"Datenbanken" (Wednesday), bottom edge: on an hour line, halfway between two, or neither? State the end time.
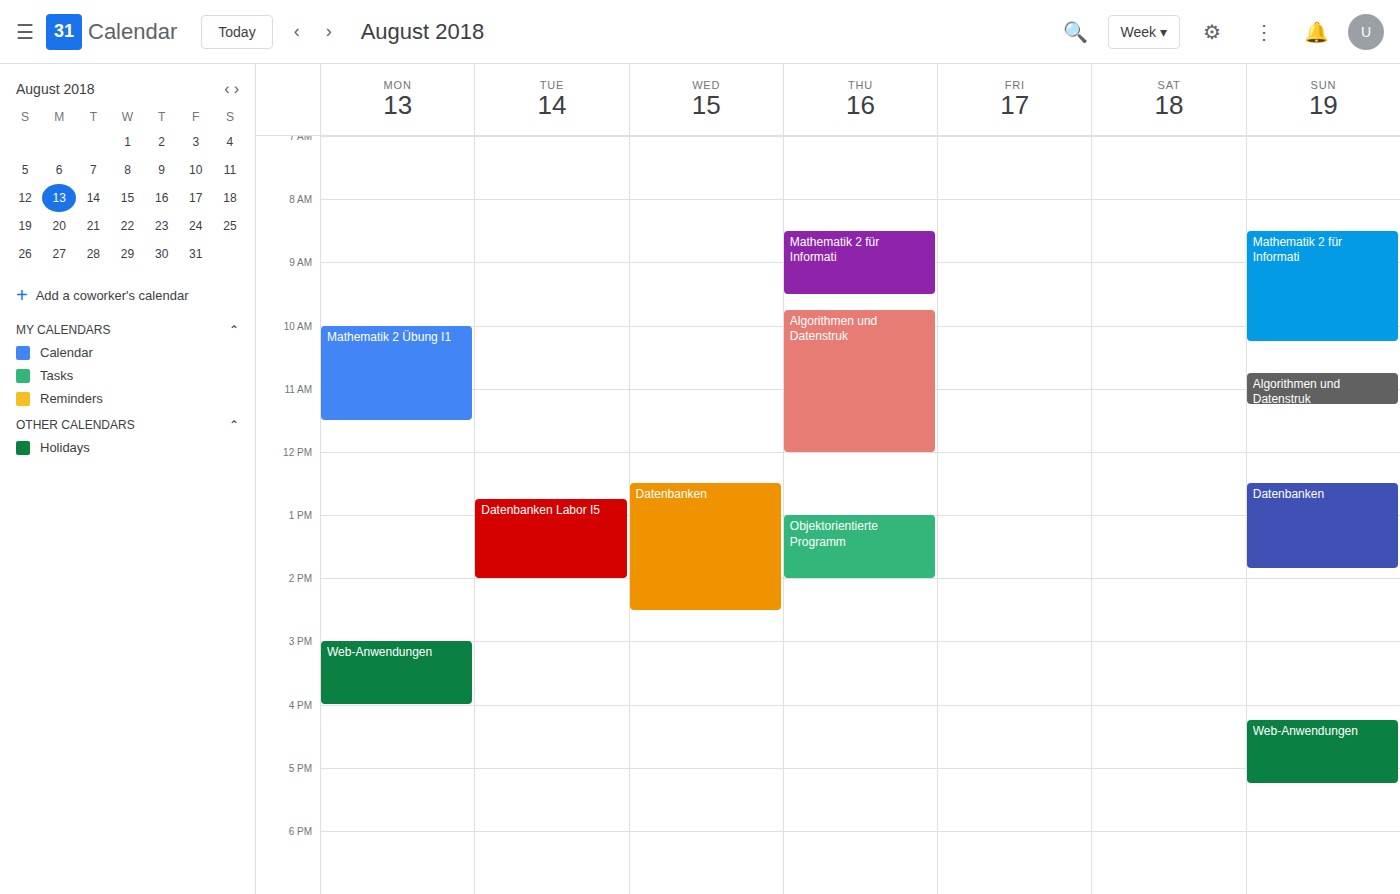
2:30 PM -- halfway between the 2 PM and 3 PM lines.